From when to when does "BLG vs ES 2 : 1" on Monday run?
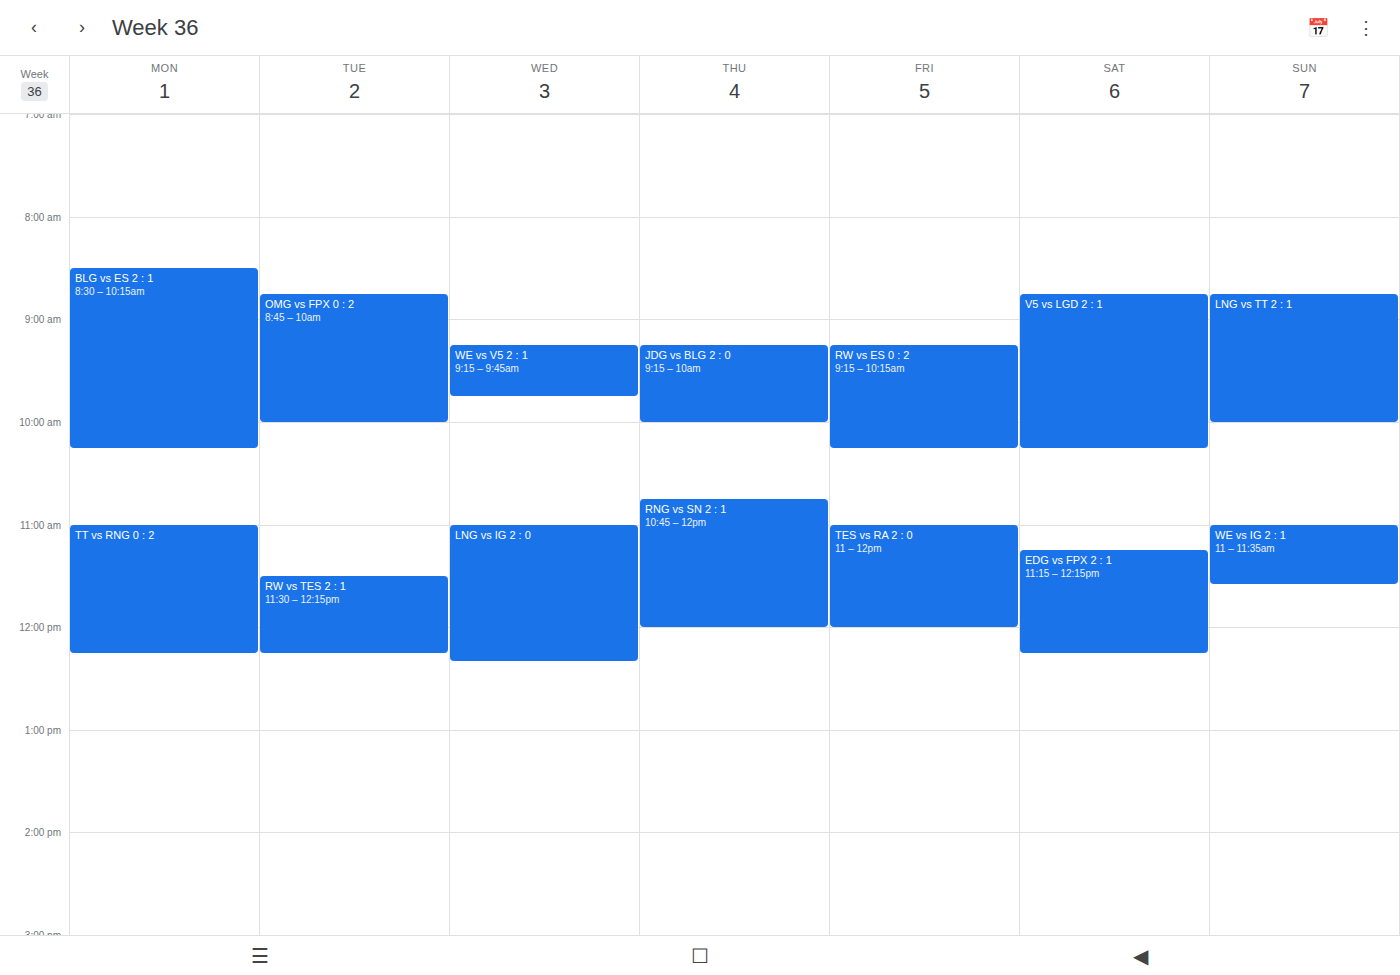
8:30 AM to 10:15 AM